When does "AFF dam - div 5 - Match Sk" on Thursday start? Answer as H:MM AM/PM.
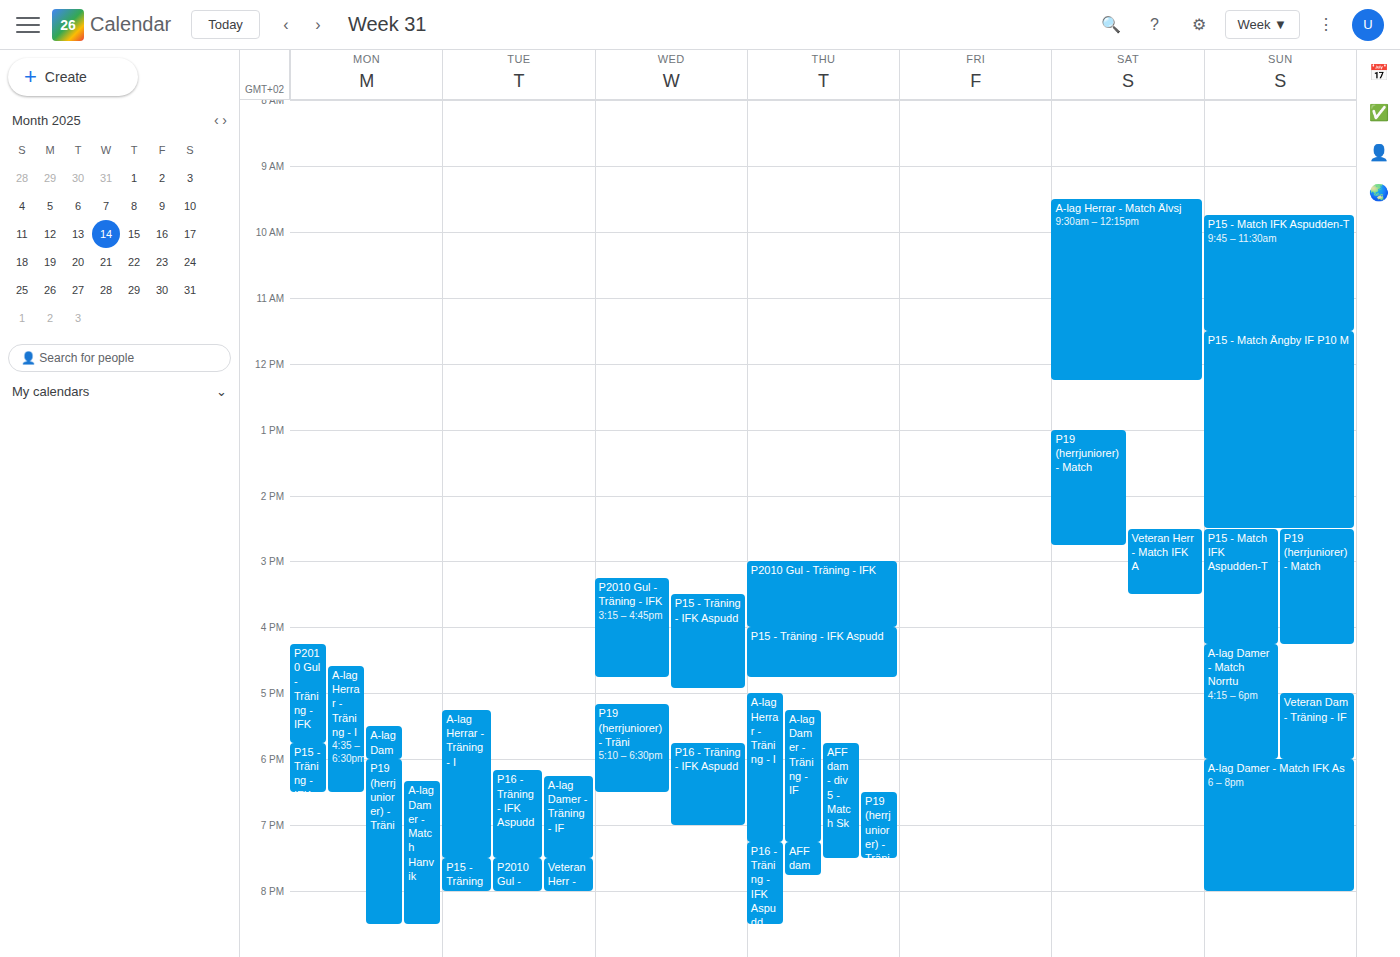
5:45 PM